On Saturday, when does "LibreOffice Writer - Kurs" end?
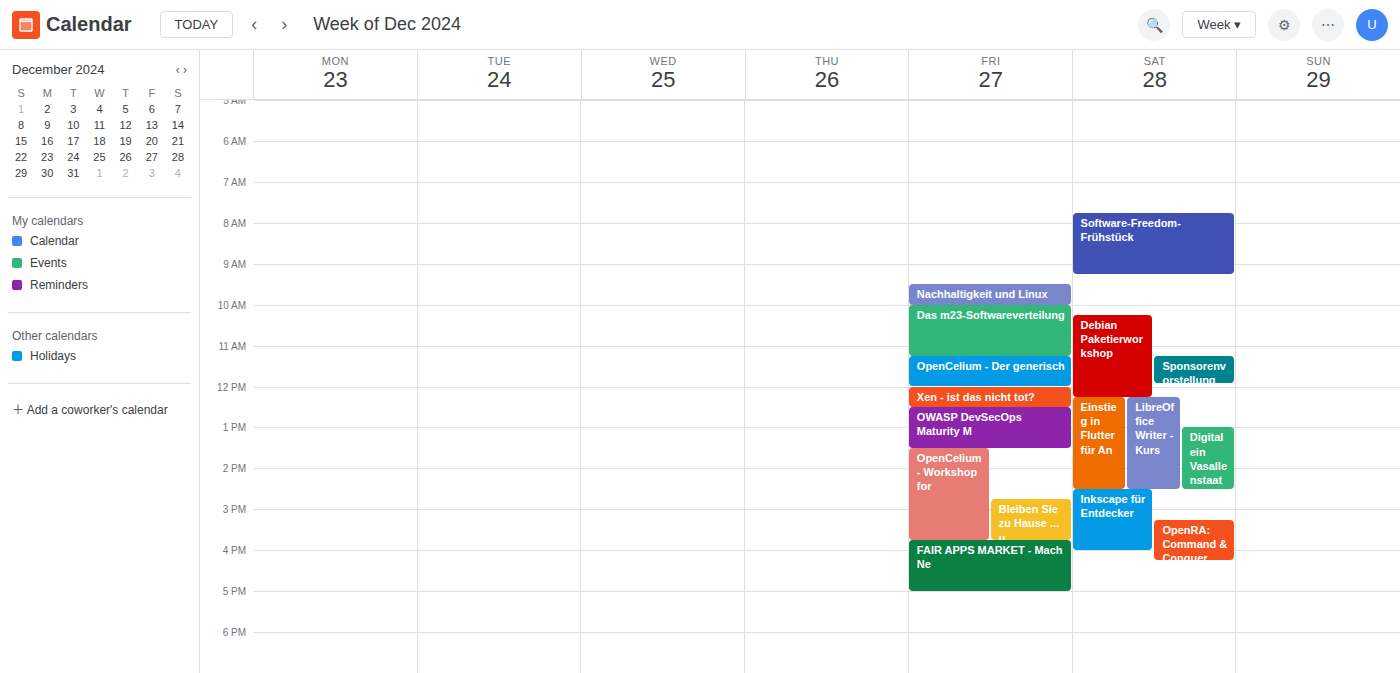
2:30 PM